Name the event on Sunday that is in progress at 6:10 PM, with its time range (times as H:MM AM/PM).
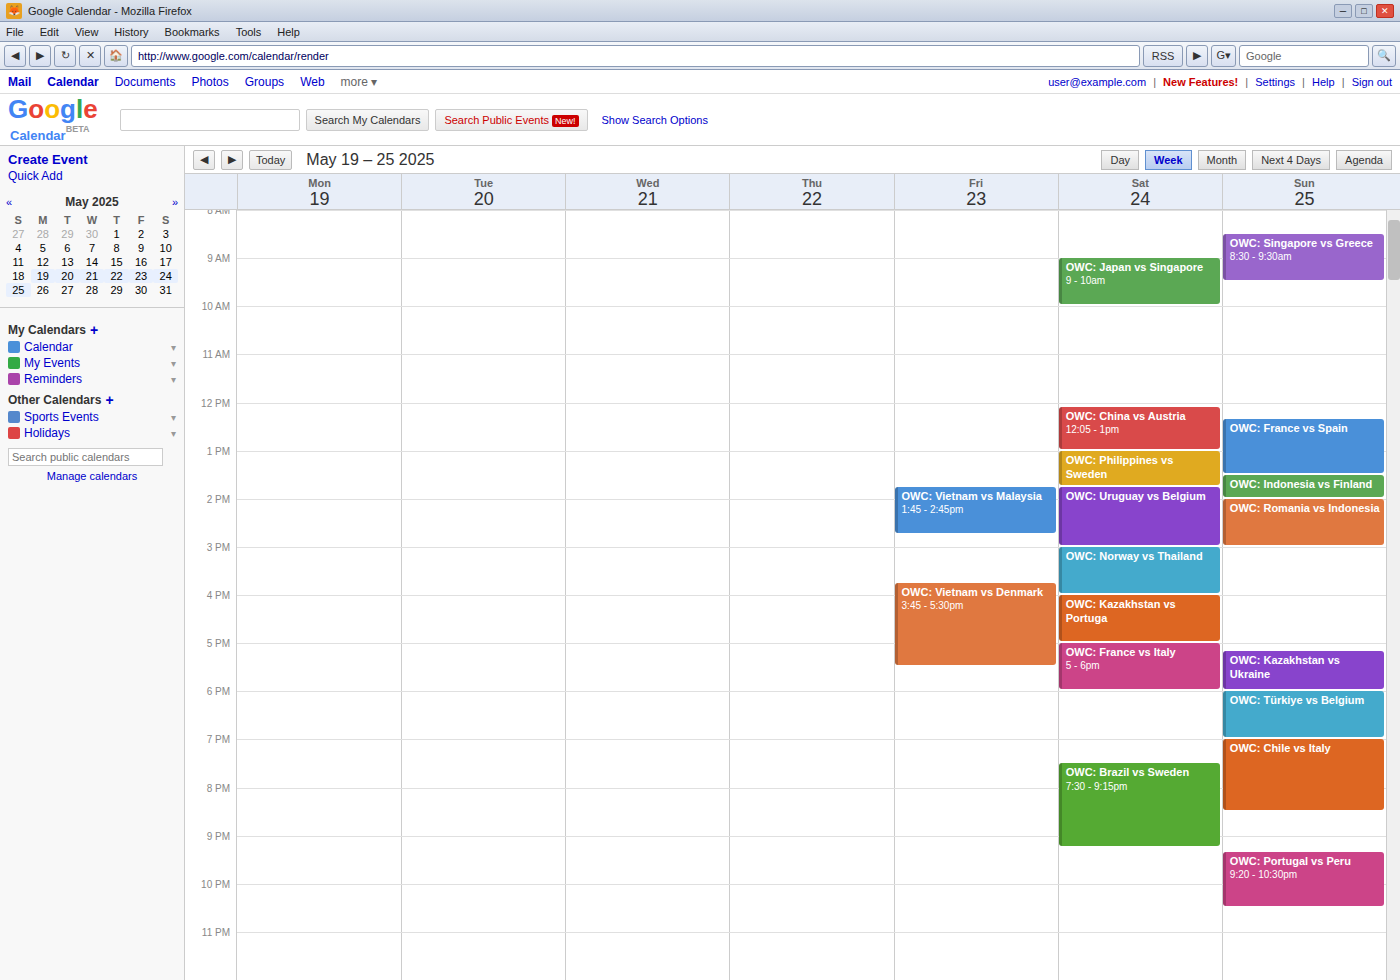
"OWC: Türkiye vs Belgium", 6:00 PM to 7:00 PM